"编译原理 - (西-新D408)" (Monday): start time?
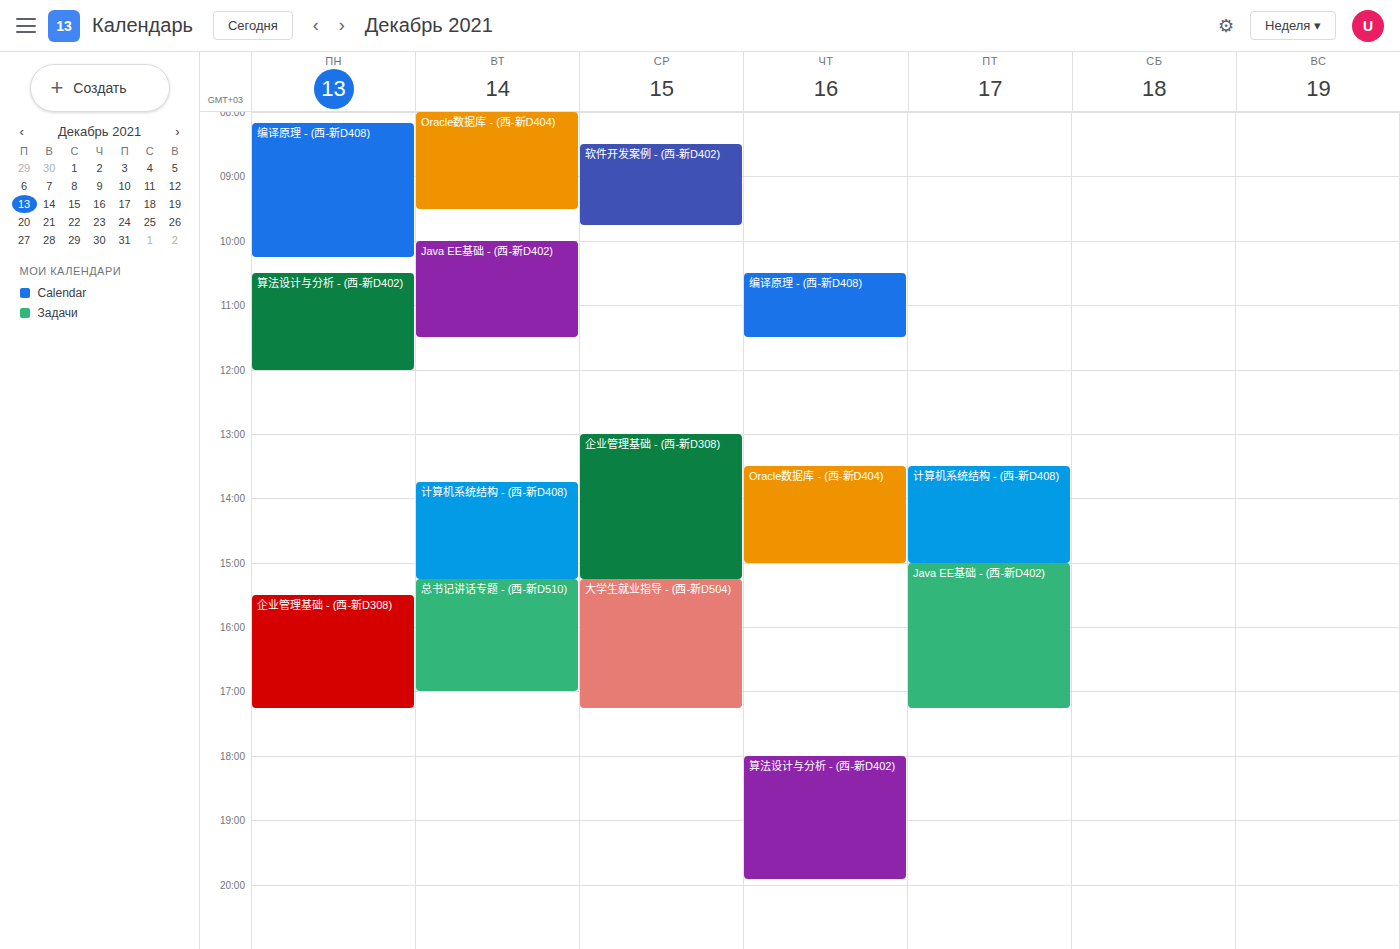
8:10 AM